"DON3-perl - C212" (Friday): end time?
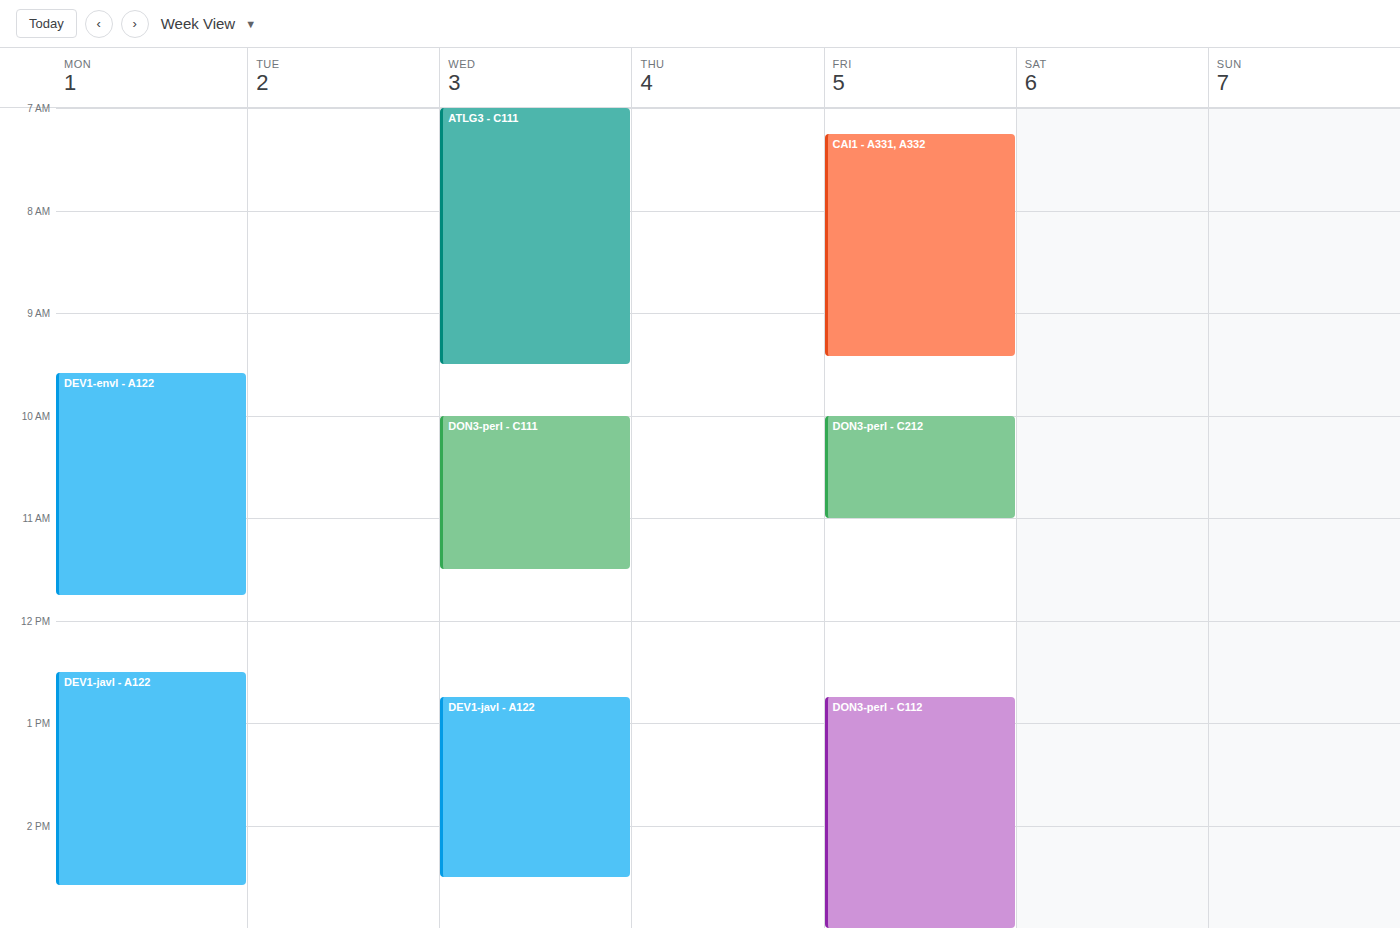
11:00 AM